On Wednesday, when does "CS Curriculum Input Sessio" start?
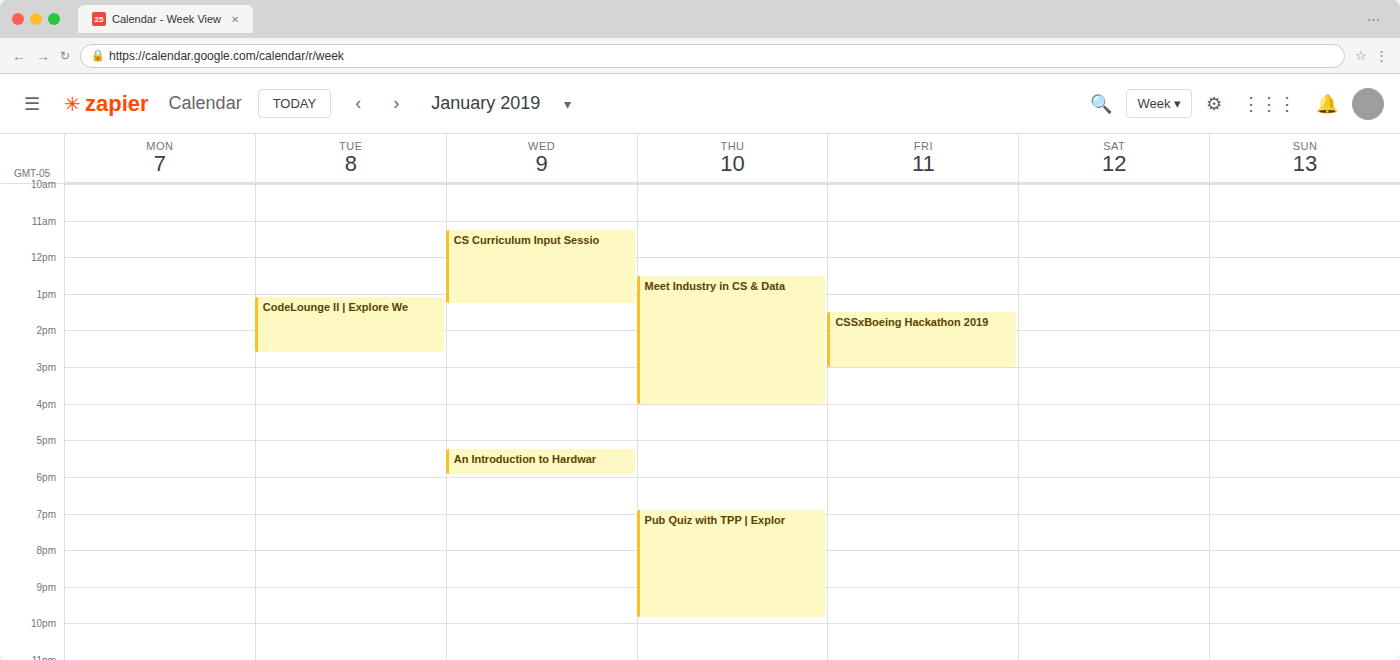
11:15